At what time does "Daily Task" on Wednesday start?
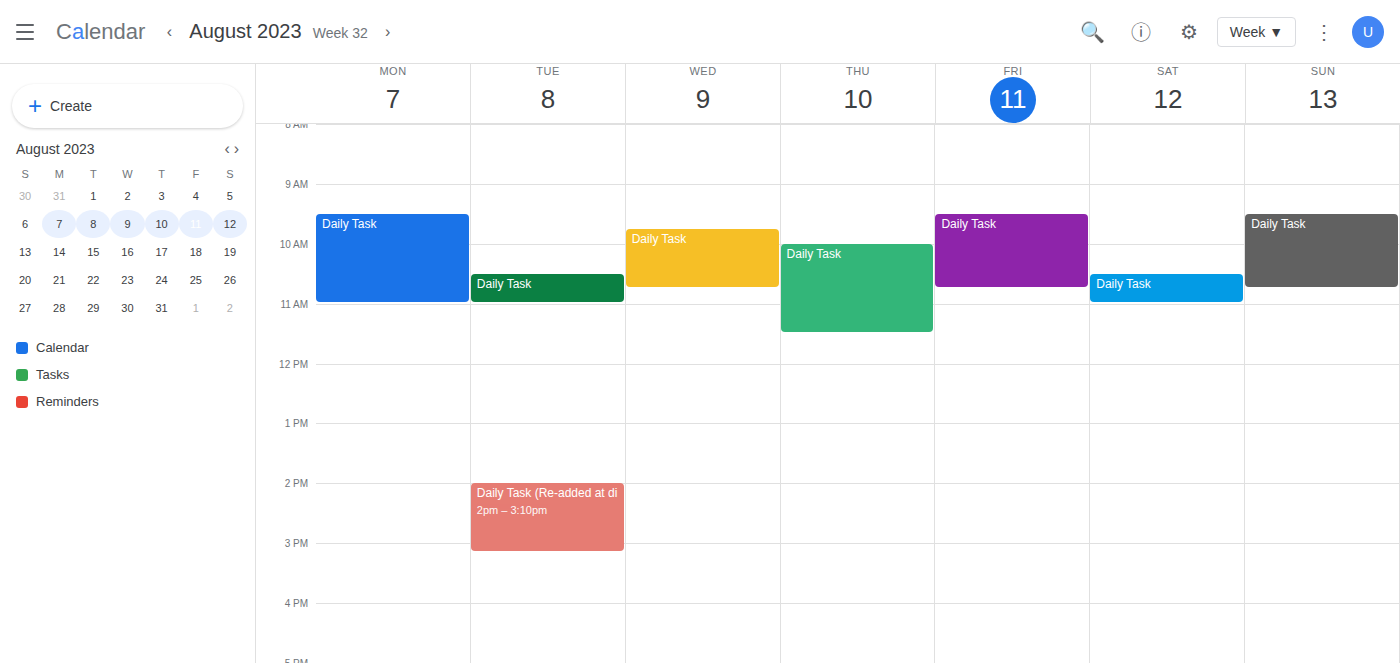
9:45 AM